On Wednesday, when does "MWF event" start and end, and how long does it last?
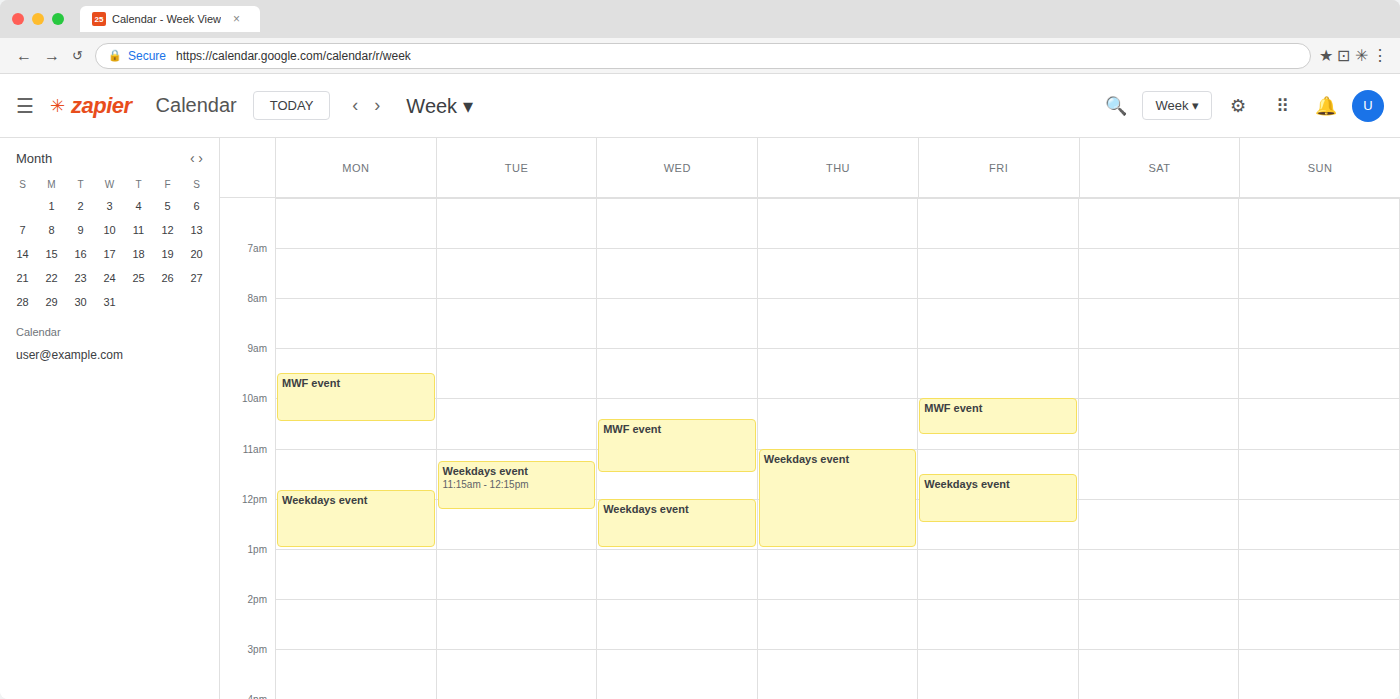
10:25 AM to 11:30 AM, 1 hour 5 minutes